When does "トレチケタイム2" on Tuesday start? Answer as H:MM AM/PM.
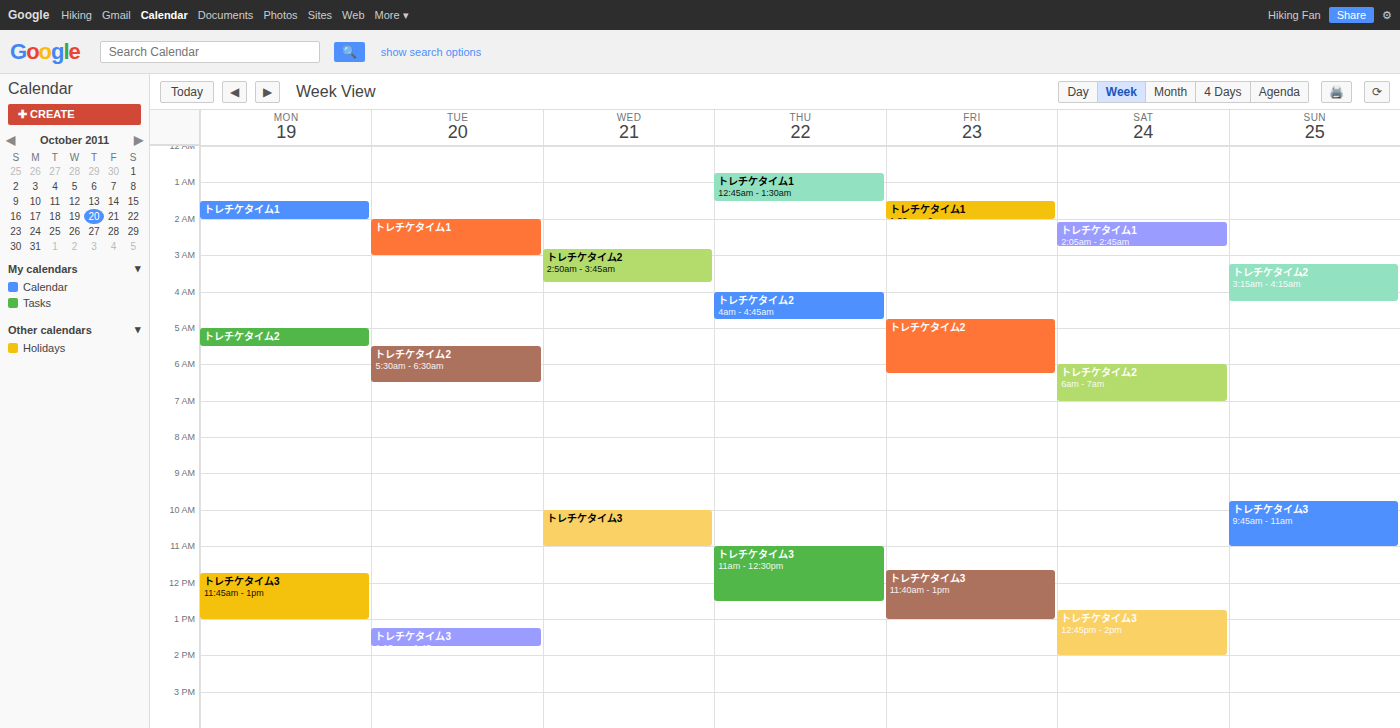
5:30 AM